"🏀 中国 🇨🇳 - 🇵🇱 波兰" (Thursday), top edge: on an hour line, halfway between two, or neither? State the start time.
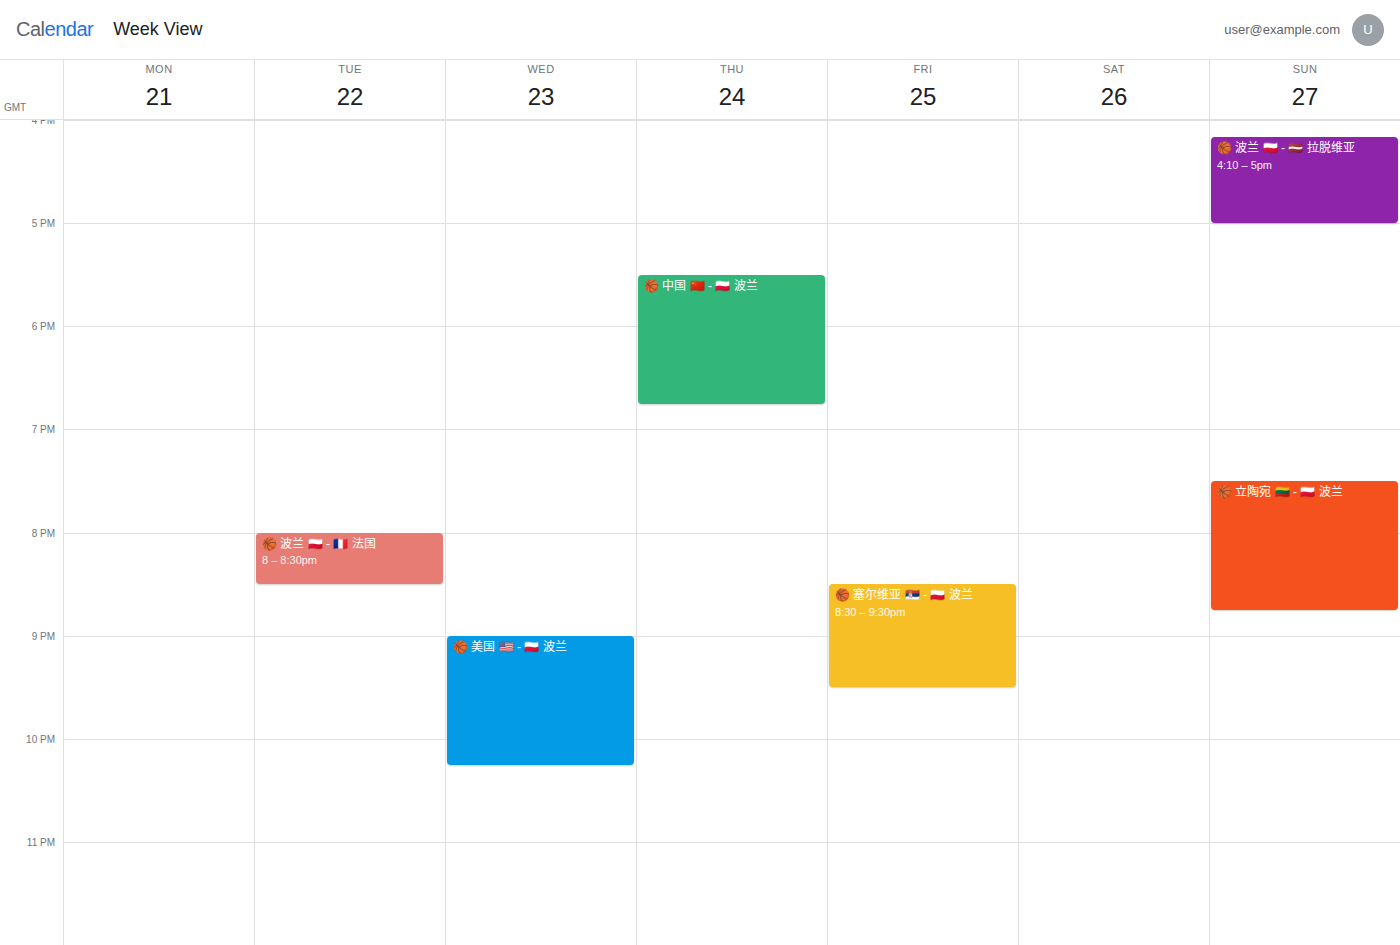
5:30 PM -- halfway between the 5 PM and 6 PM lines.